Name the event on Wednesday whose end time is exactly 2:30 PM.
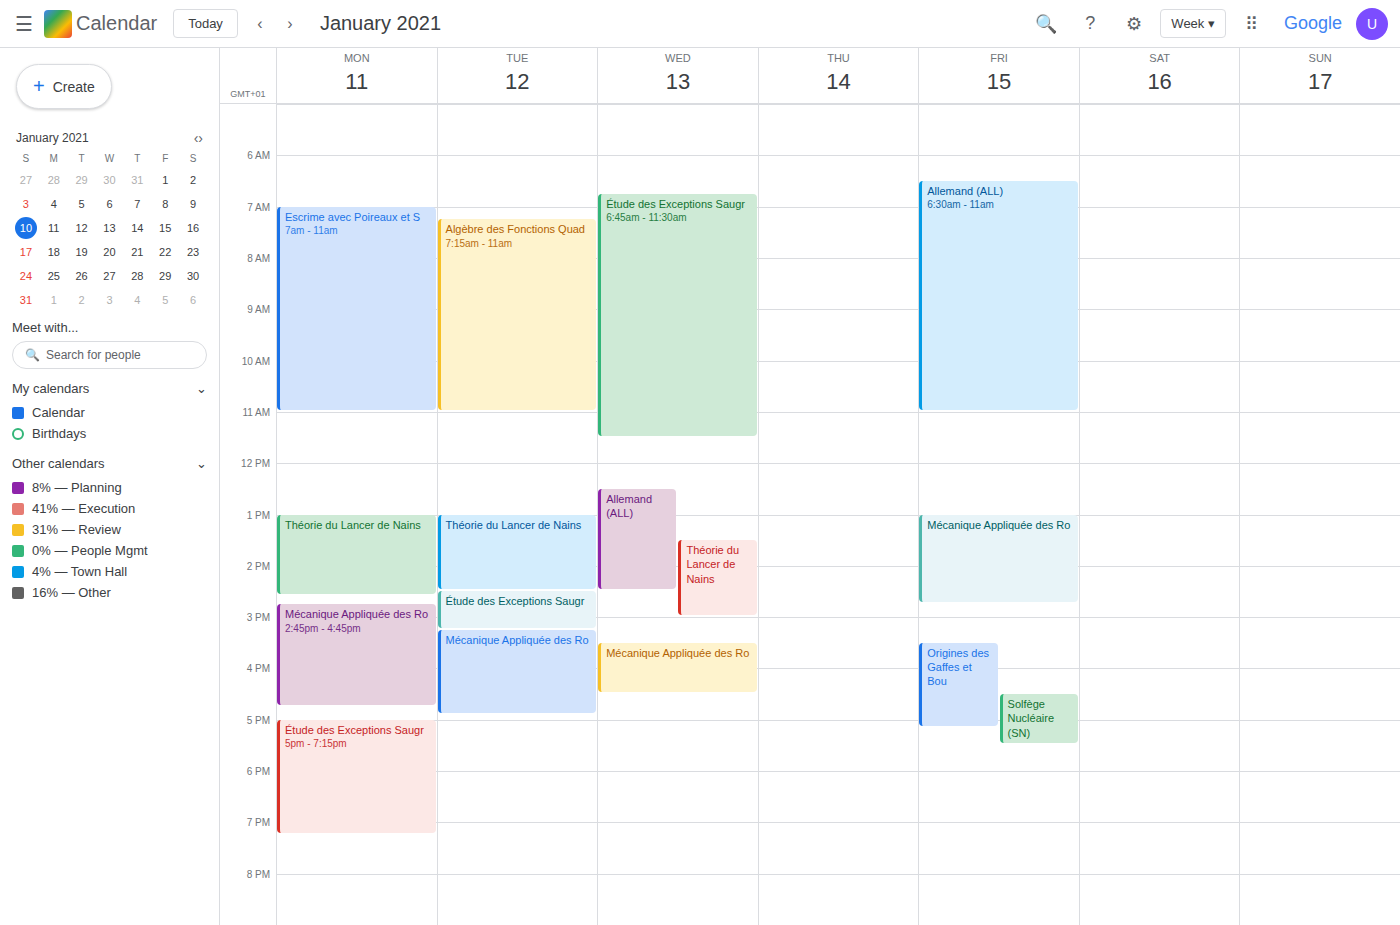
"Allemand (ALL)"